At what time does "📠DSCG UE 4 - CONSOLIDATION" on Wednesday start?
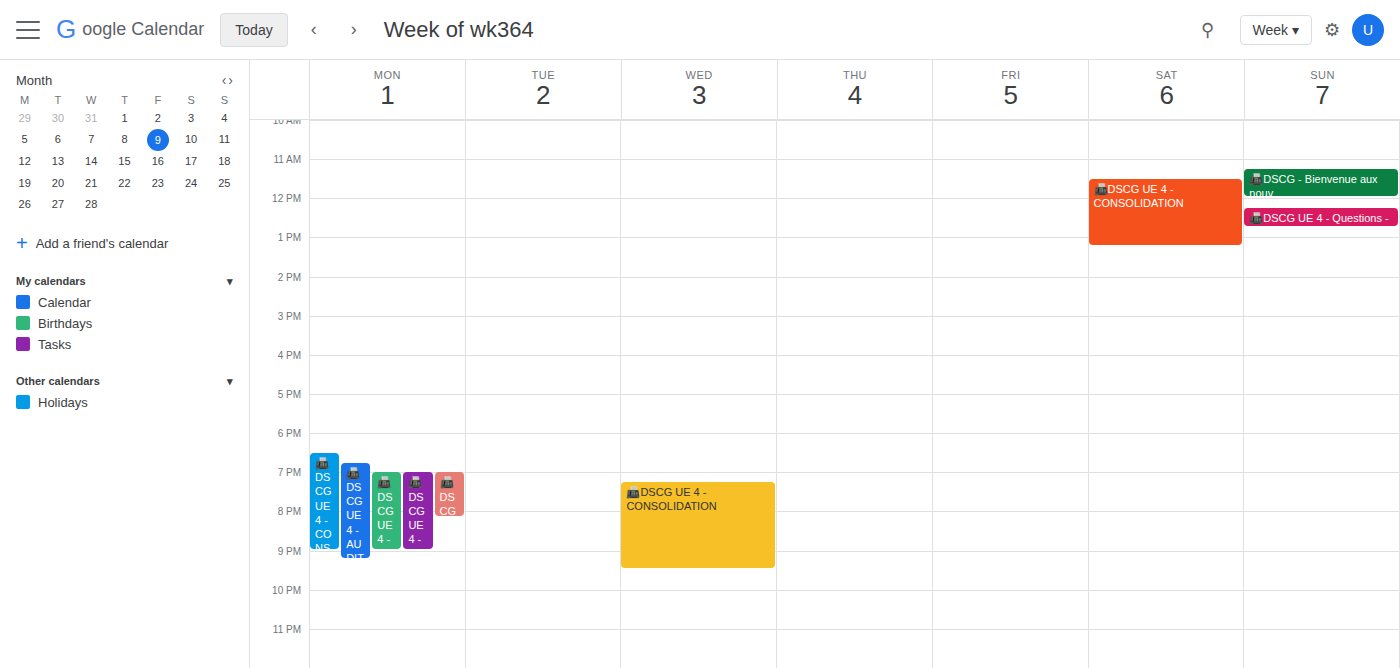
7:15 PM